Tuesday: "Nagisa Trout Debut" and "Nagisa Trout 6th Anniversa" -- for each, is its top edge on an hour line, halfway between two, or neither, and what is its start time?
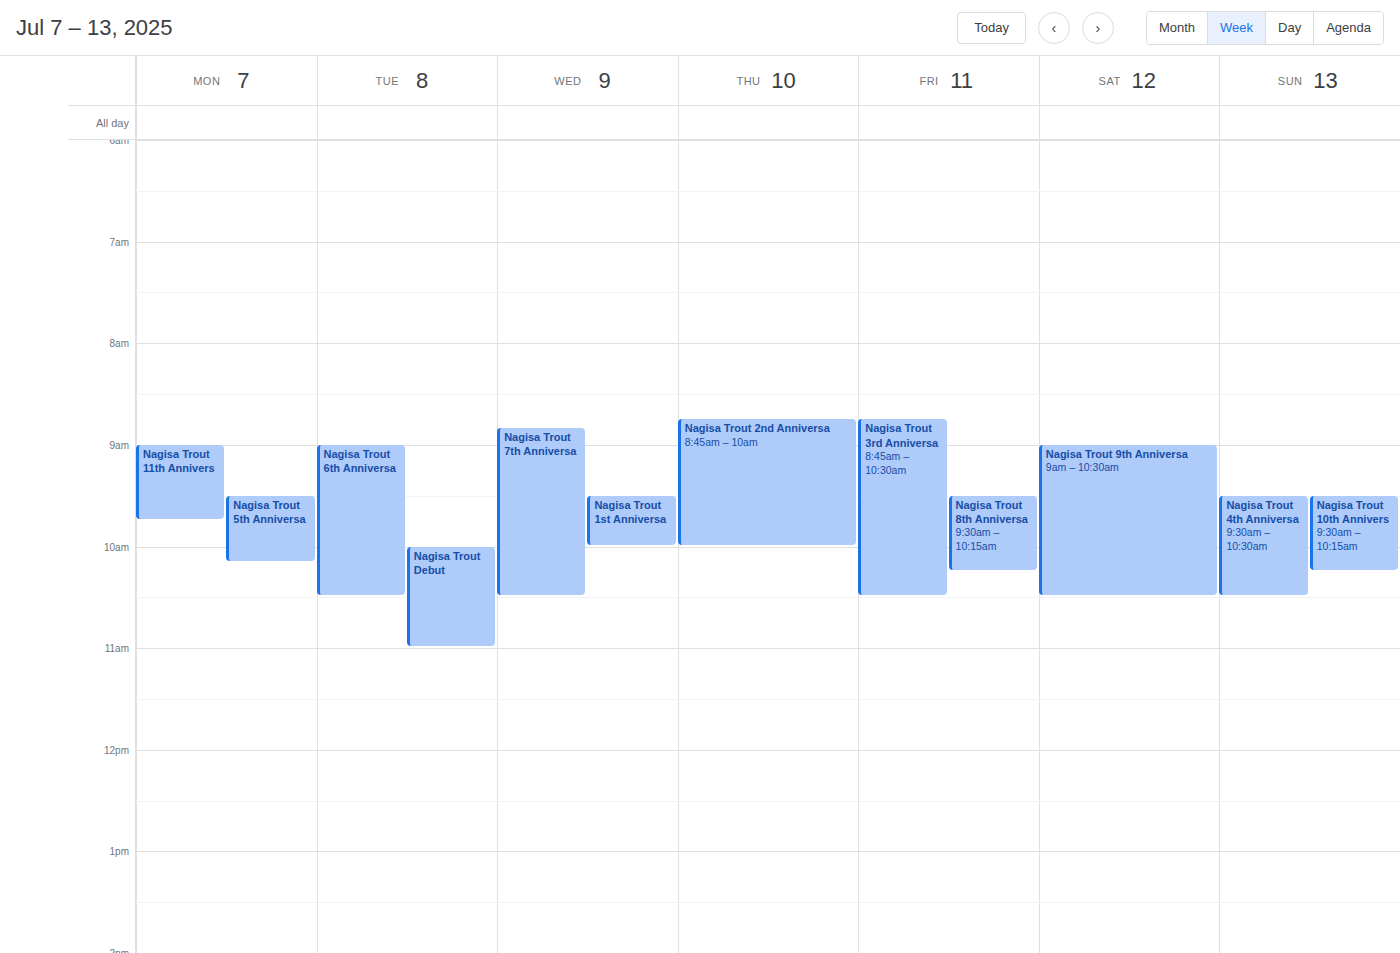
"Nagisa Trout Debut": 10:00 AM, exactly on the 10 AM line. "Nagisa Trout 6th Anniversa": 9:00 AM, exactly on the 9 AM line.